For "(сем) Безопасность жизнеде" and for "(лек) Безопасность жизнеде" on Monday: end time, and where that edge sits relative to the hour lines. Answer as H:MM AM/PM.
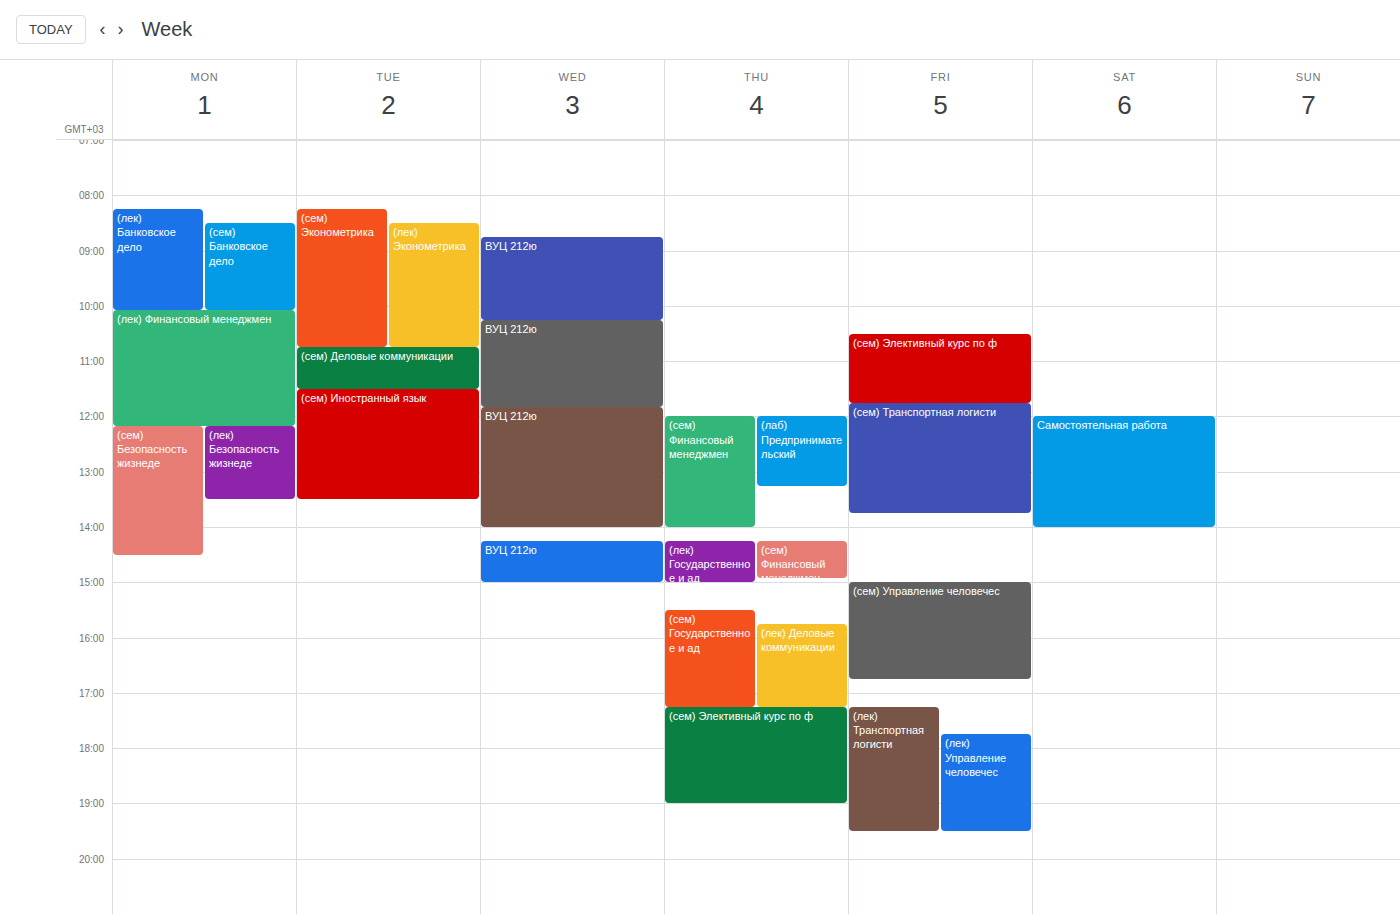
"(сем) Безопасность жизнеде": 2:30 PM, halfway between the 2 PM and 3 PM lines. "(лек) Безопасность жизнеде": 1:30 PM, halfway between the 1 PM and 2 PM lines.